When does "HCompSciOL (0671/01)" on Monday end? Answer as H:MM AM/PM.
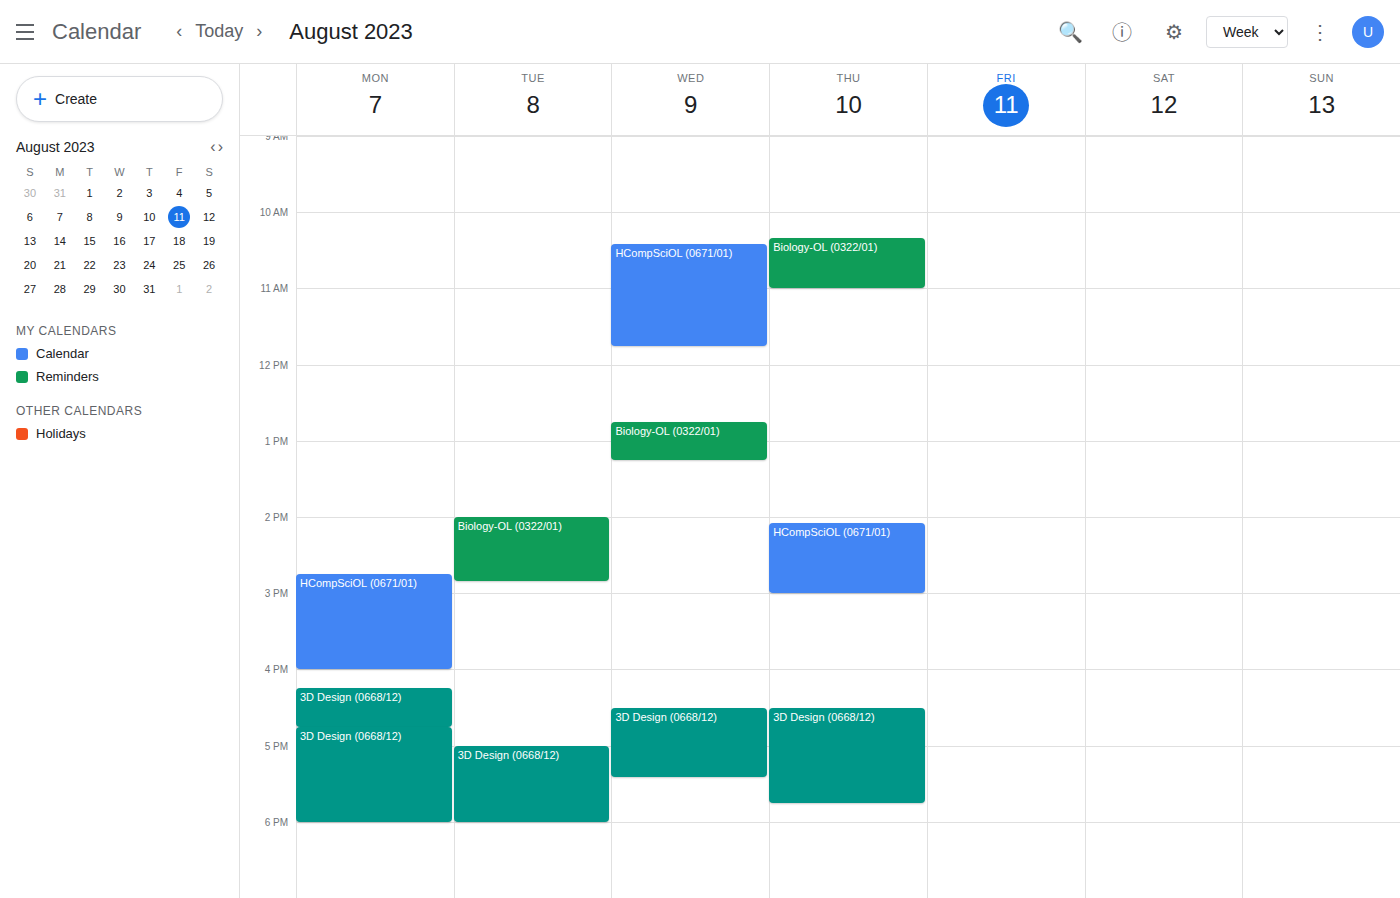
4:00 PM